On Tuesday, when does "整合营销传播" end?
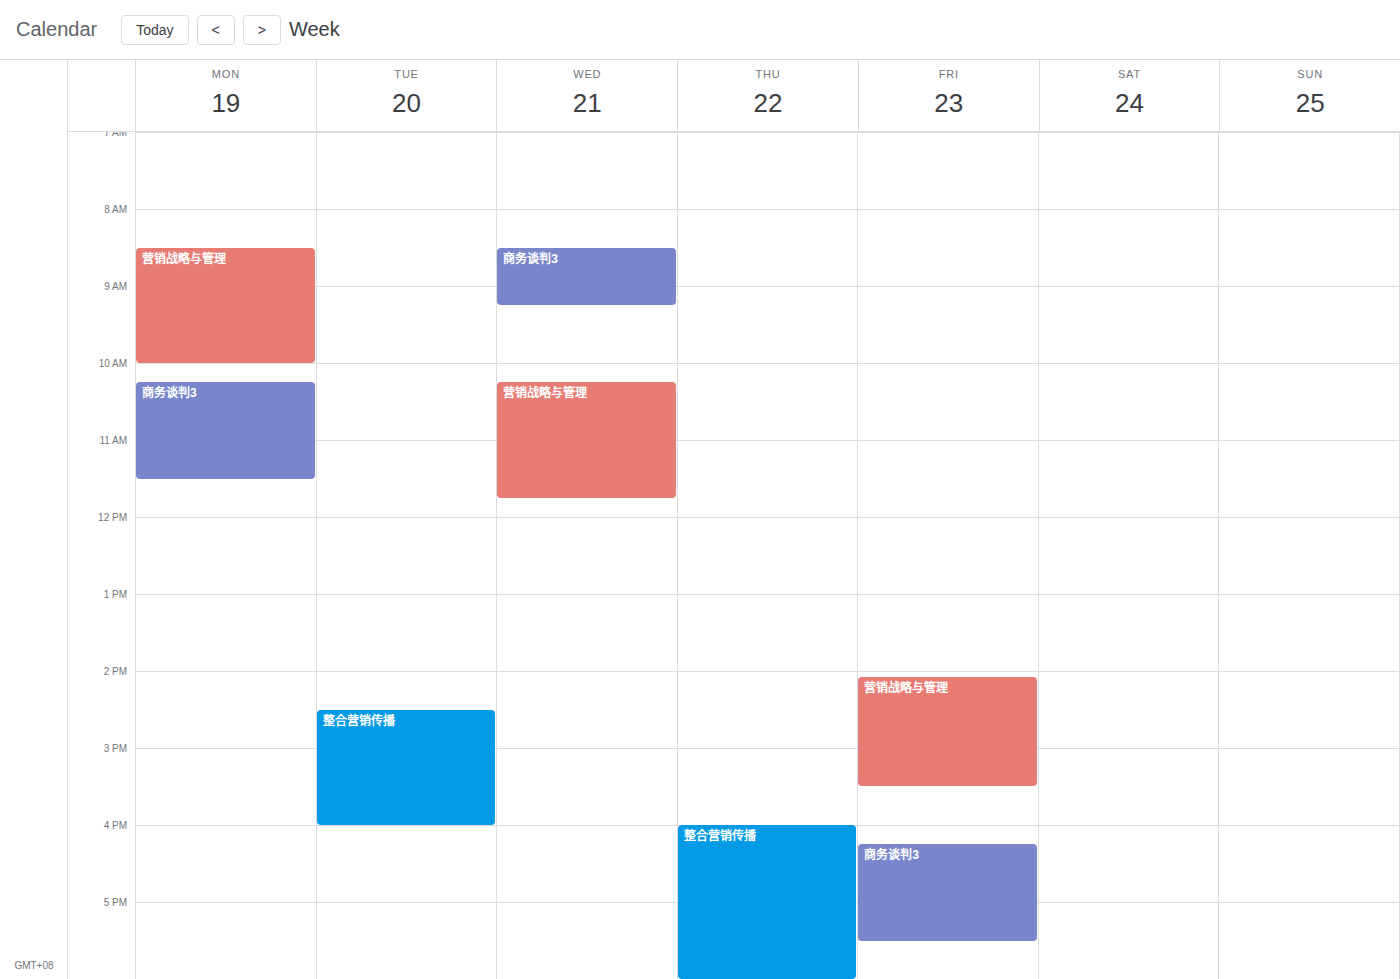
4:00 PM